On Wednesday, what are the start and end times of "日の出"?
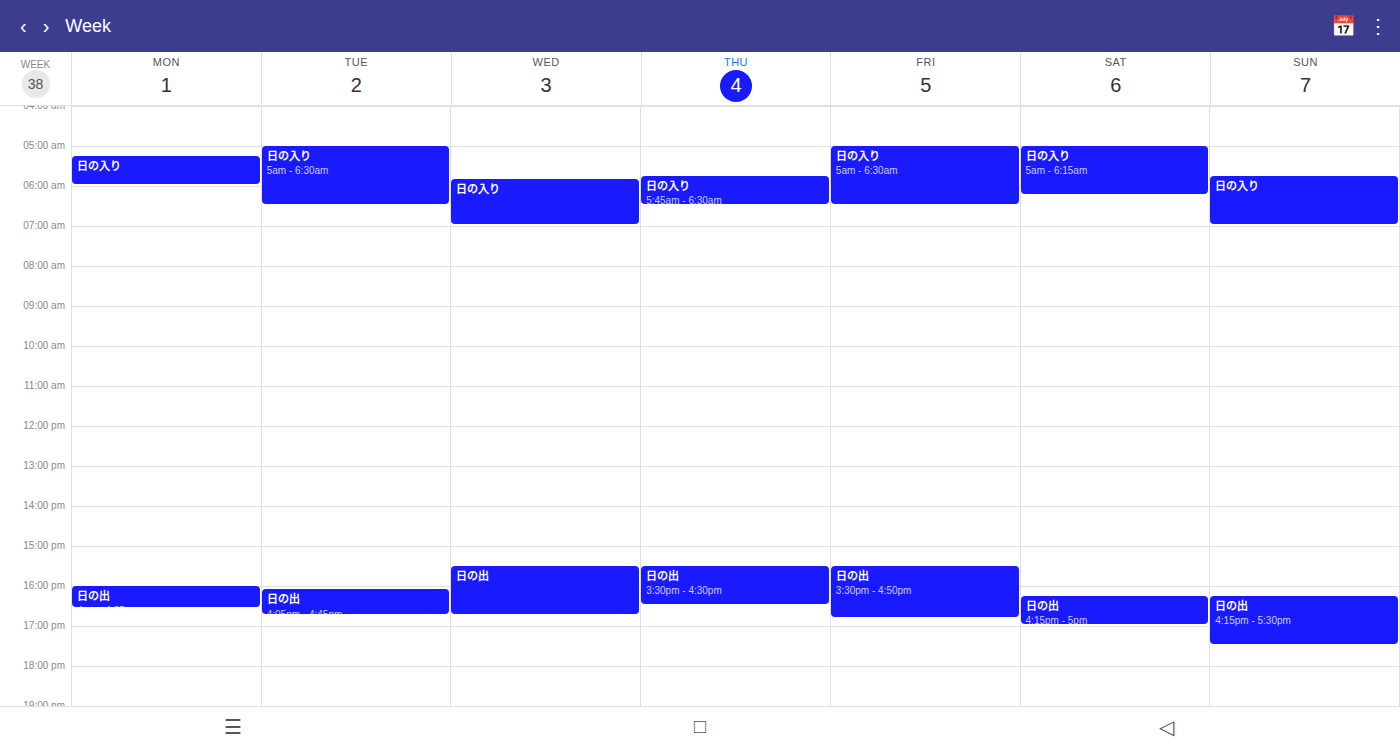
3:30 PM to 4:45 PM